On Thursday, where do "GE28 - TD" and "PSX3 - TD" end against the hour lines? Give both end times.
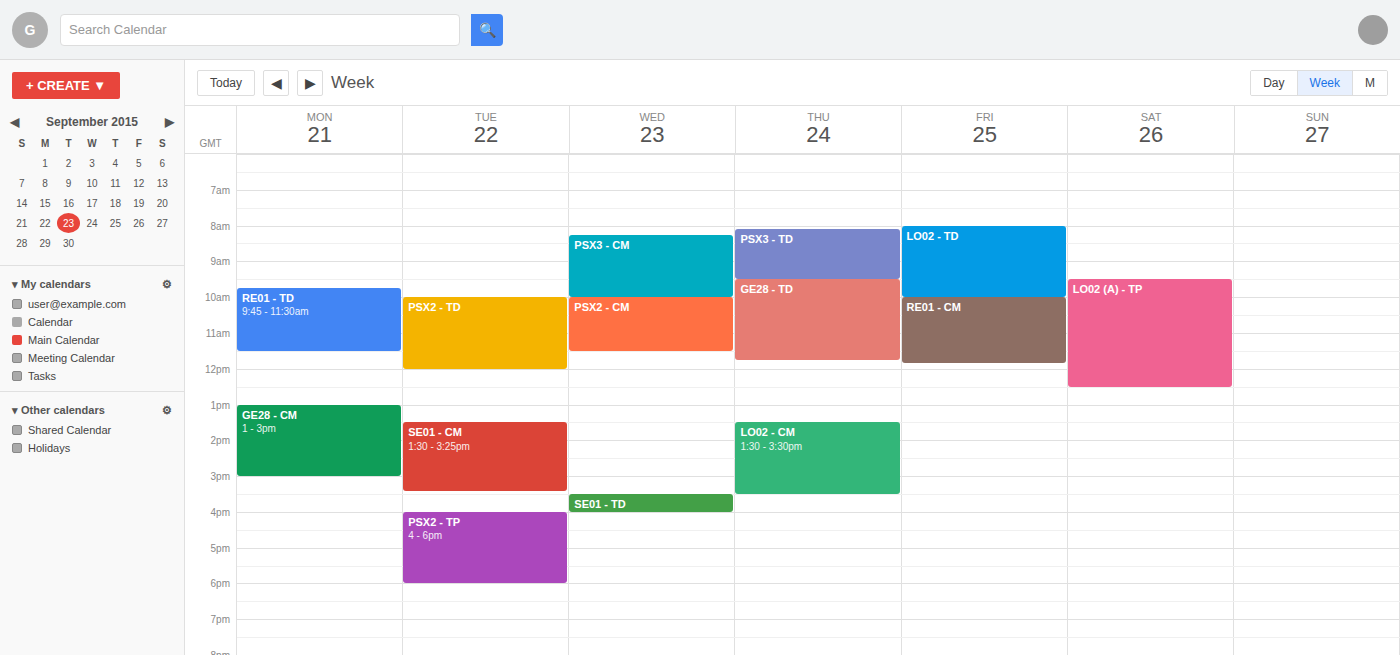
"GE28 - TD": 11:45, neither: three quarters of the way from the 11:00 line to the 12:00 line. "PSX3 - TD": 09:30, halfway between the 09:00 and 10:00 lines.